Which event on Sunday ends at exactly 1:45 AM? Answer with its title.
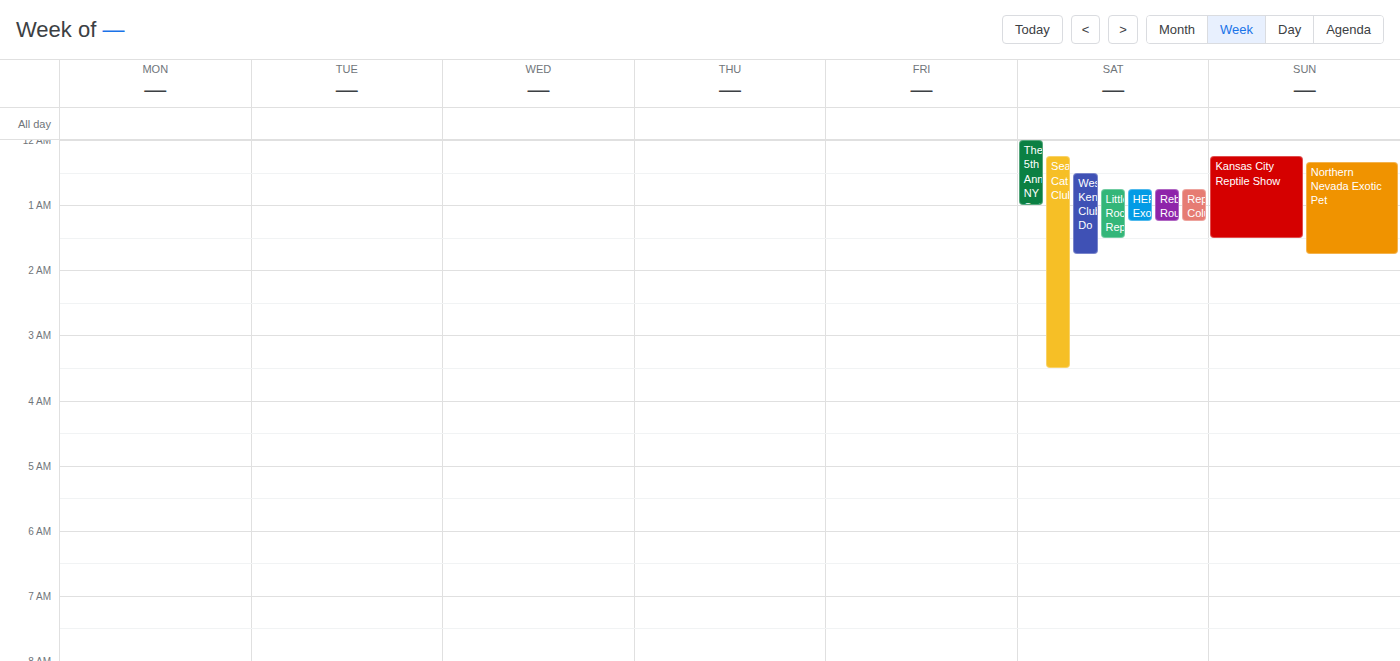
"Northern Nevada Exotic Pet"